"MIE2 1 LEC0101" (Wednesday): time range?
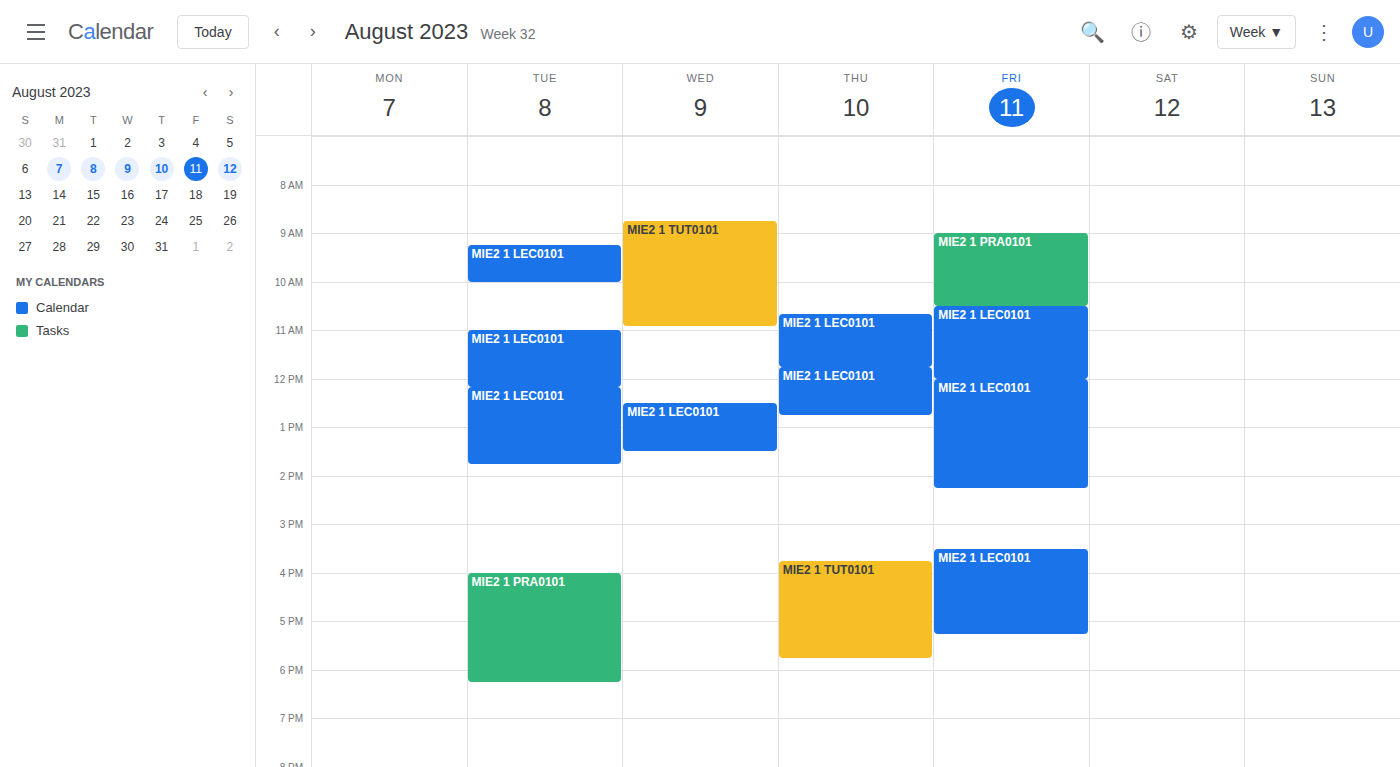
12:30 to 13:30